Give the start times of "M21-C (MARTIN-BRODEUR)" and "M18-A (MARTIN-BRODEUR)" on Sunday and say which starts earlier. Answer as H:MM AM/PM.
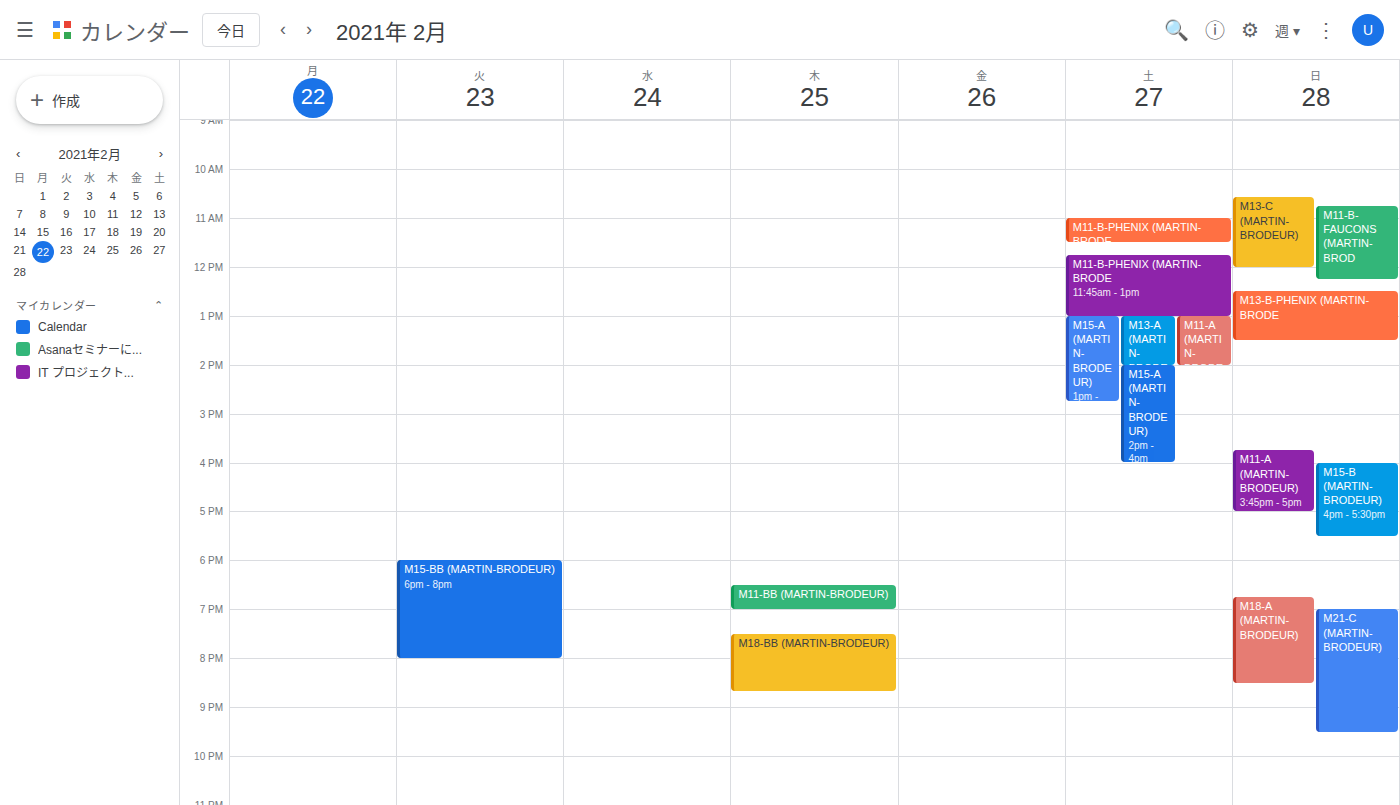
"M18-A (MARTIN-BRODEUR)" 6:45 PM; "M21-C (MARTIN-BRODEUR)" 7:00 PM.